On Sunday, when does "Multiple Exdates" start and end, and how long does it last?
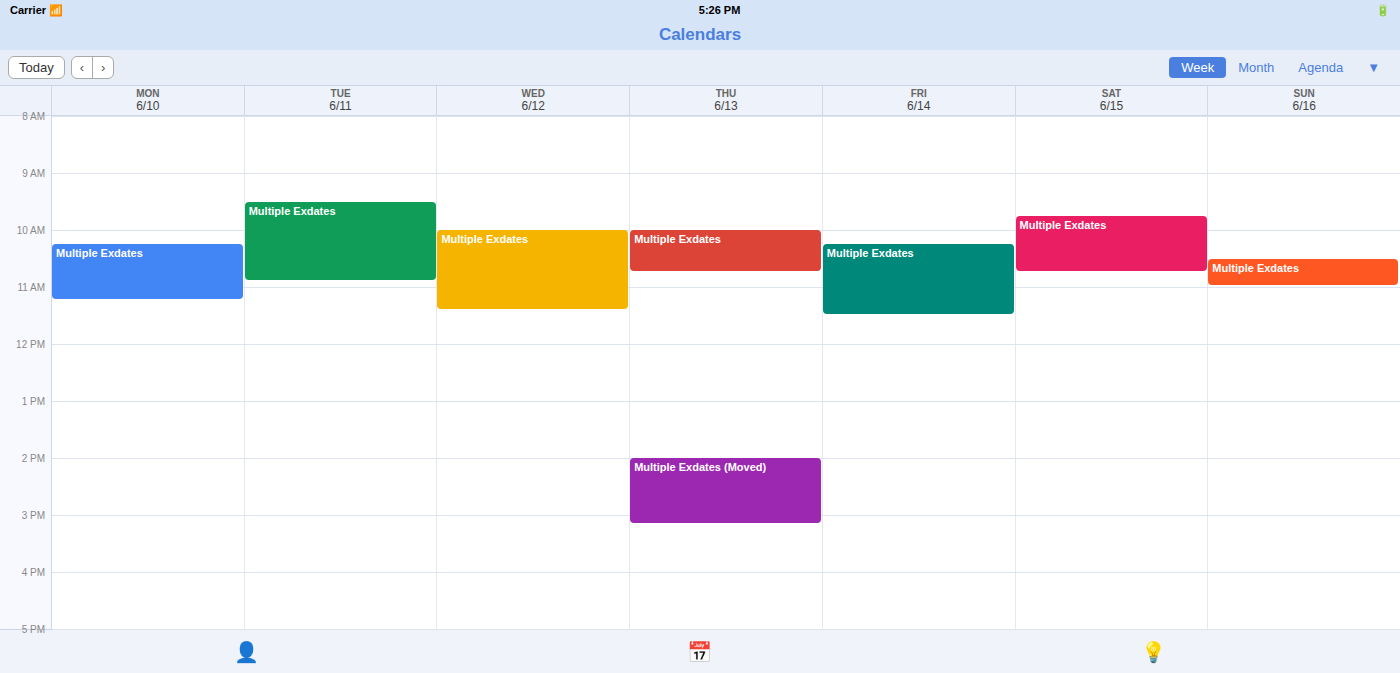
10:30 to 11:00, 30 minutes